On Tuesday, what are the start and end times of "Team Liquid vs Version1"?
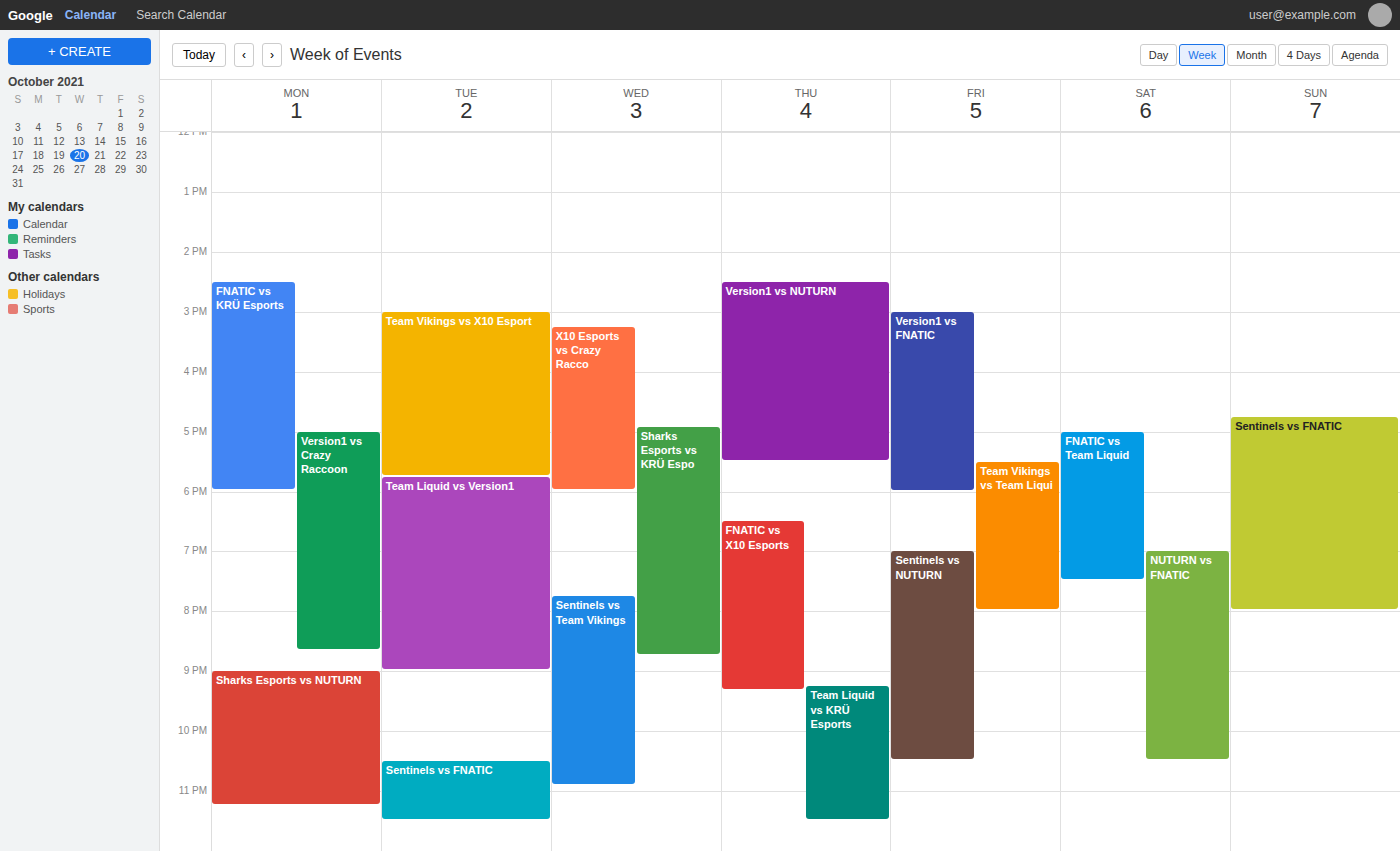
5:45 PM to 9:00 PM